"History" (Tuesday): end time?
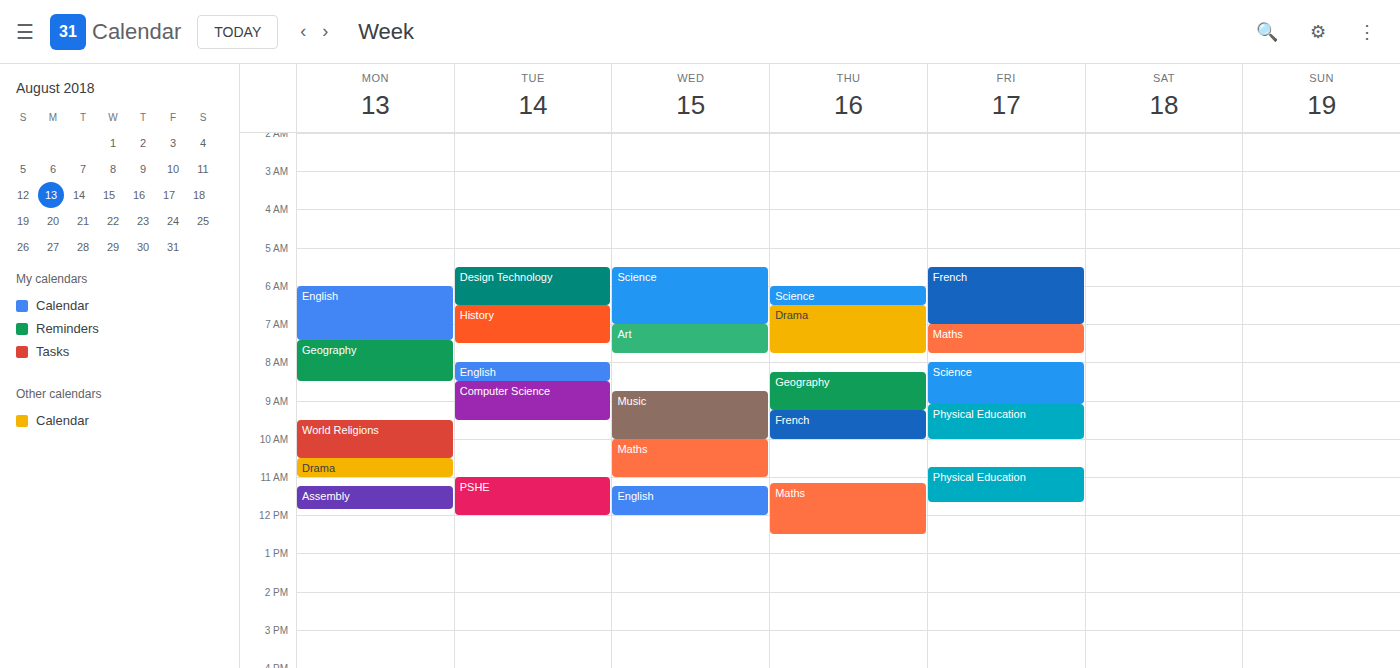
7:30 AM